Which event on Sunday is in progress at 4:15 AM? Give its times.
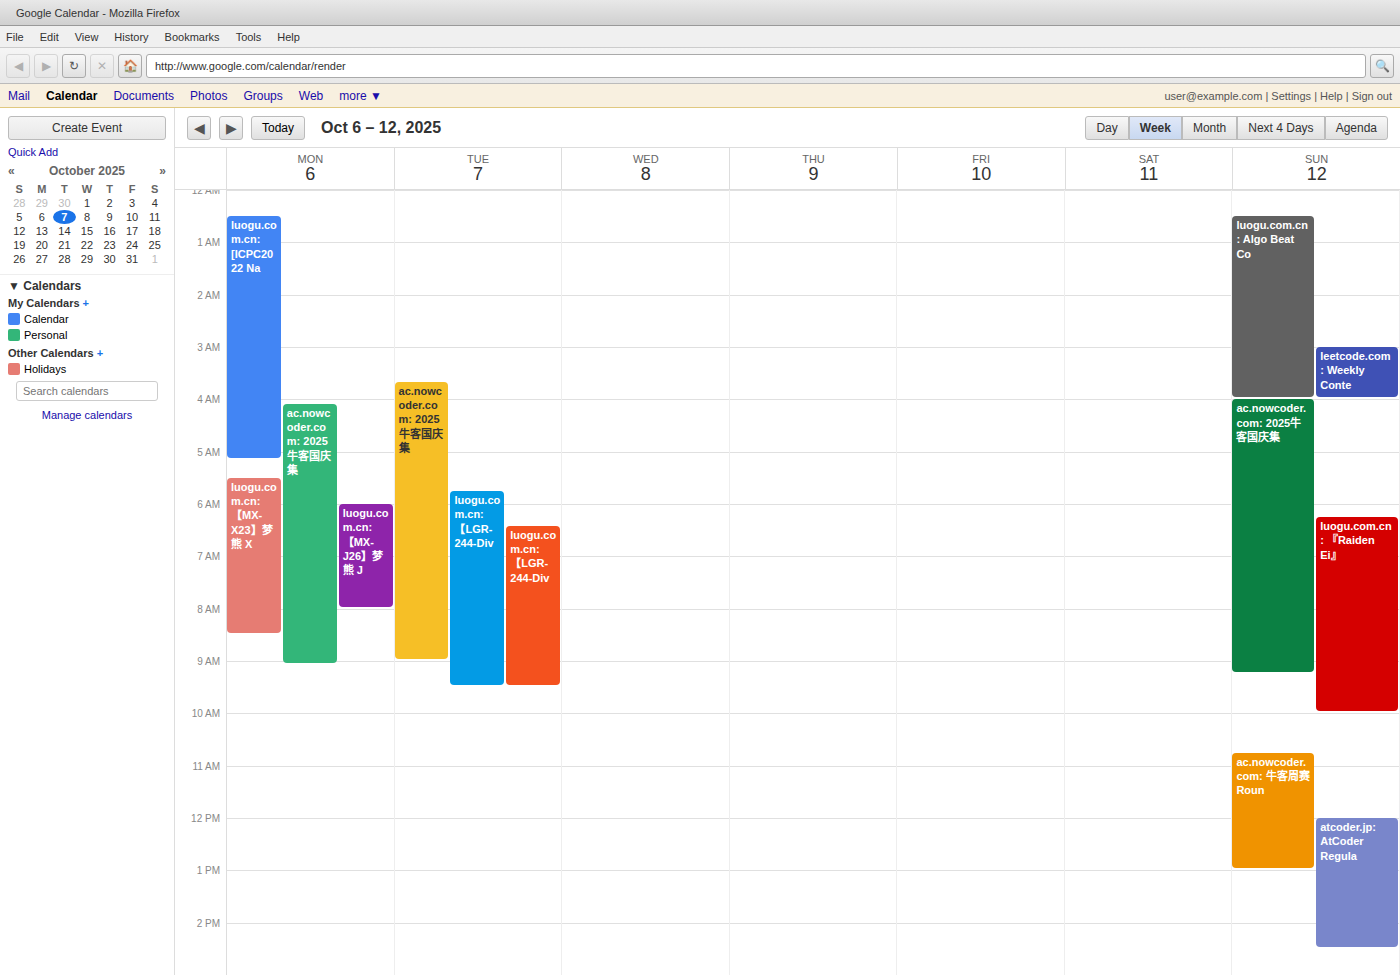
"ac.nowcoder.com: 2025牛客国庆集", 4:00 AM to 9:15 AM